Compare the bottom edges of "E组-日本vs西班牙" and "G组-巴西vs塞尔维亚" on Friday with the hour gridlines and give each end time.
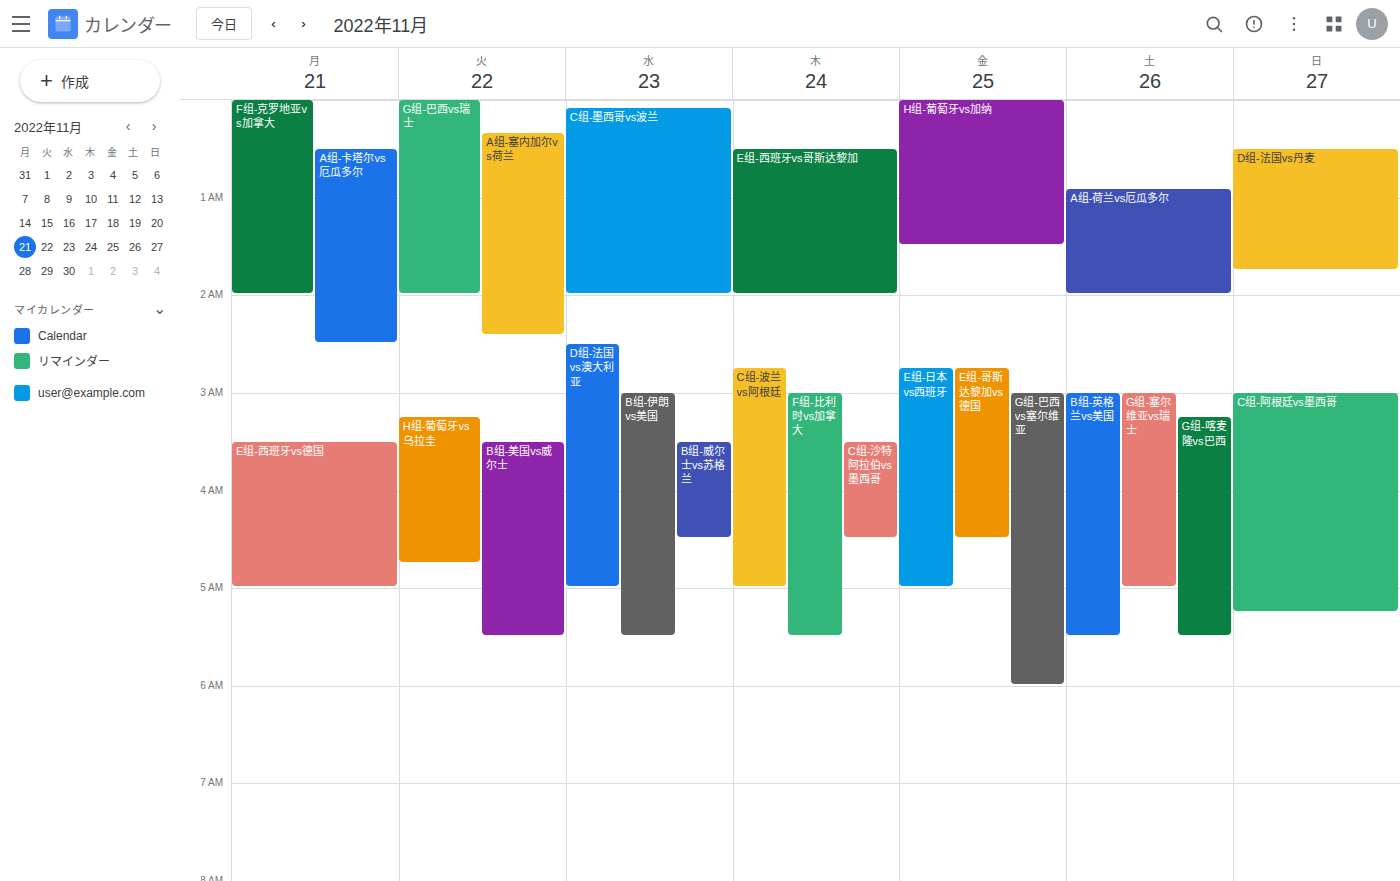
"E组-日本vs西班牙": 5:00 AM, exactly on the 5 AM line. "G组-巴西vs塞尔维亚": 6:00 AM, exactly on the 6 AM line.